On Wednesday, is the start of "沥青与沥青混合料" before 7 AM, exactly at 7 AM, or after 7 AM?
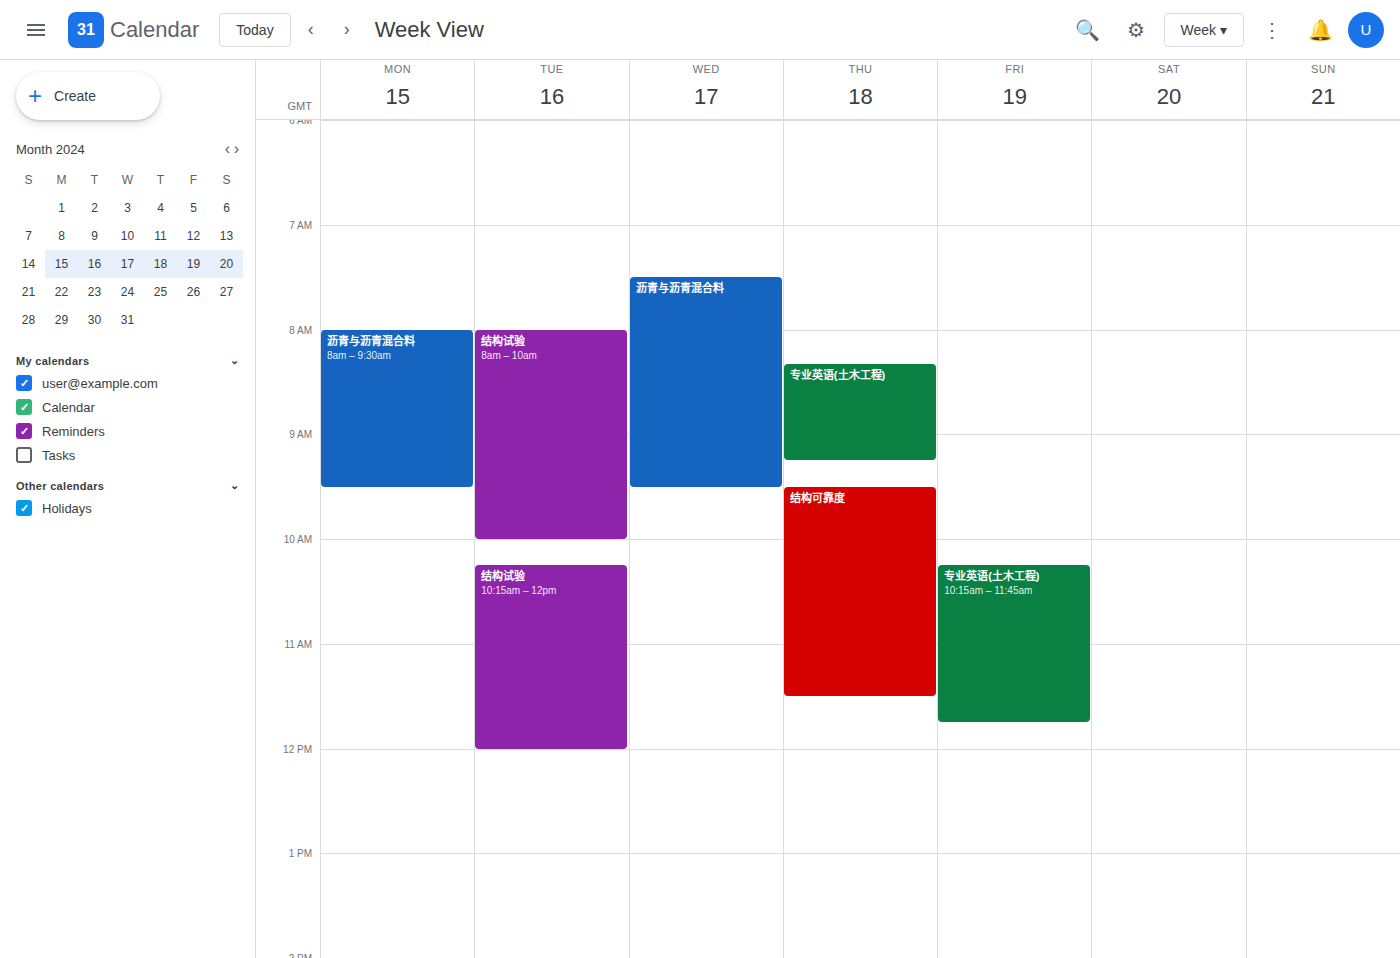
7:30 AM -- after 7 AM, 30 minutes below the 7 AM line.